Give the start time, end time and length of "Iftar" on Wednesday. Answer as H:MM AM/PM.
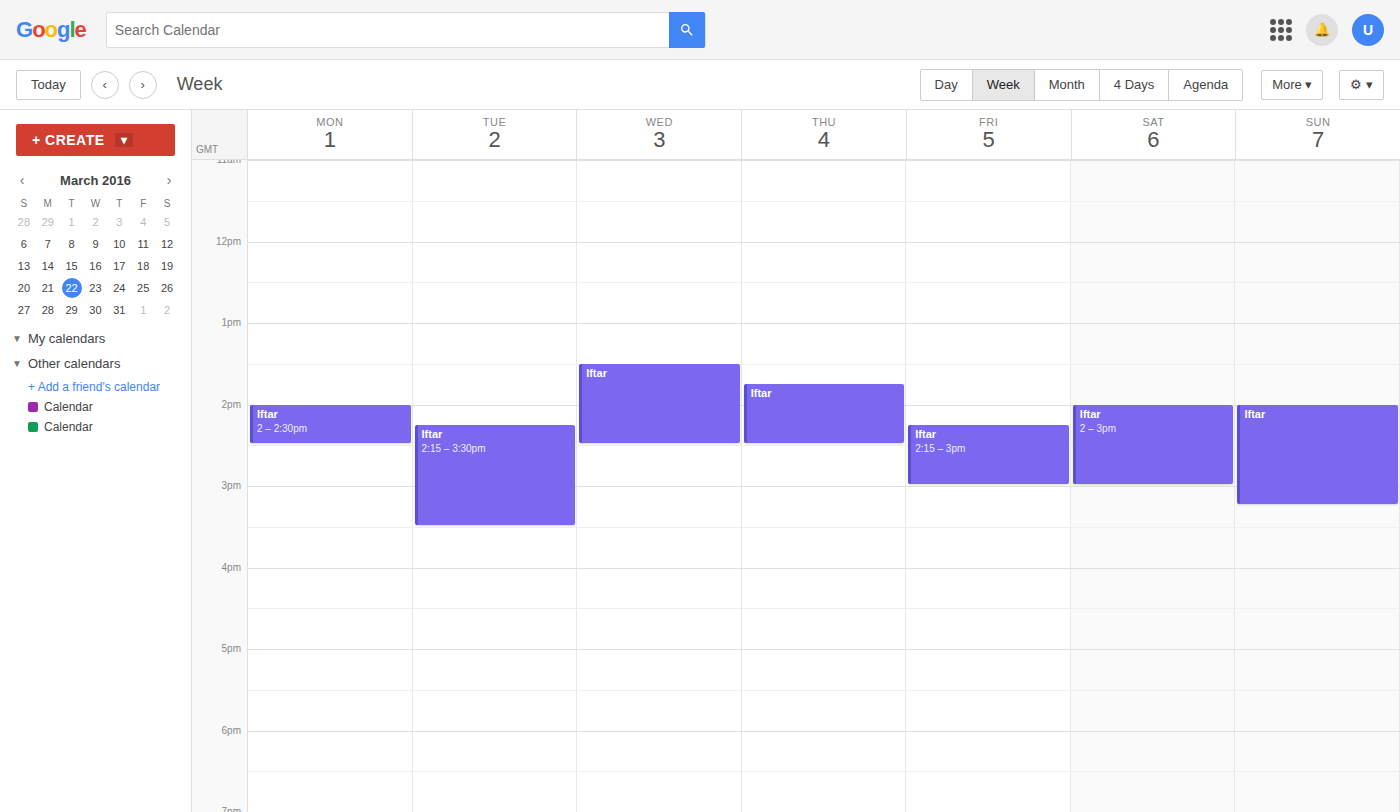
1:30 PM to 2:30 PM, 1 hour